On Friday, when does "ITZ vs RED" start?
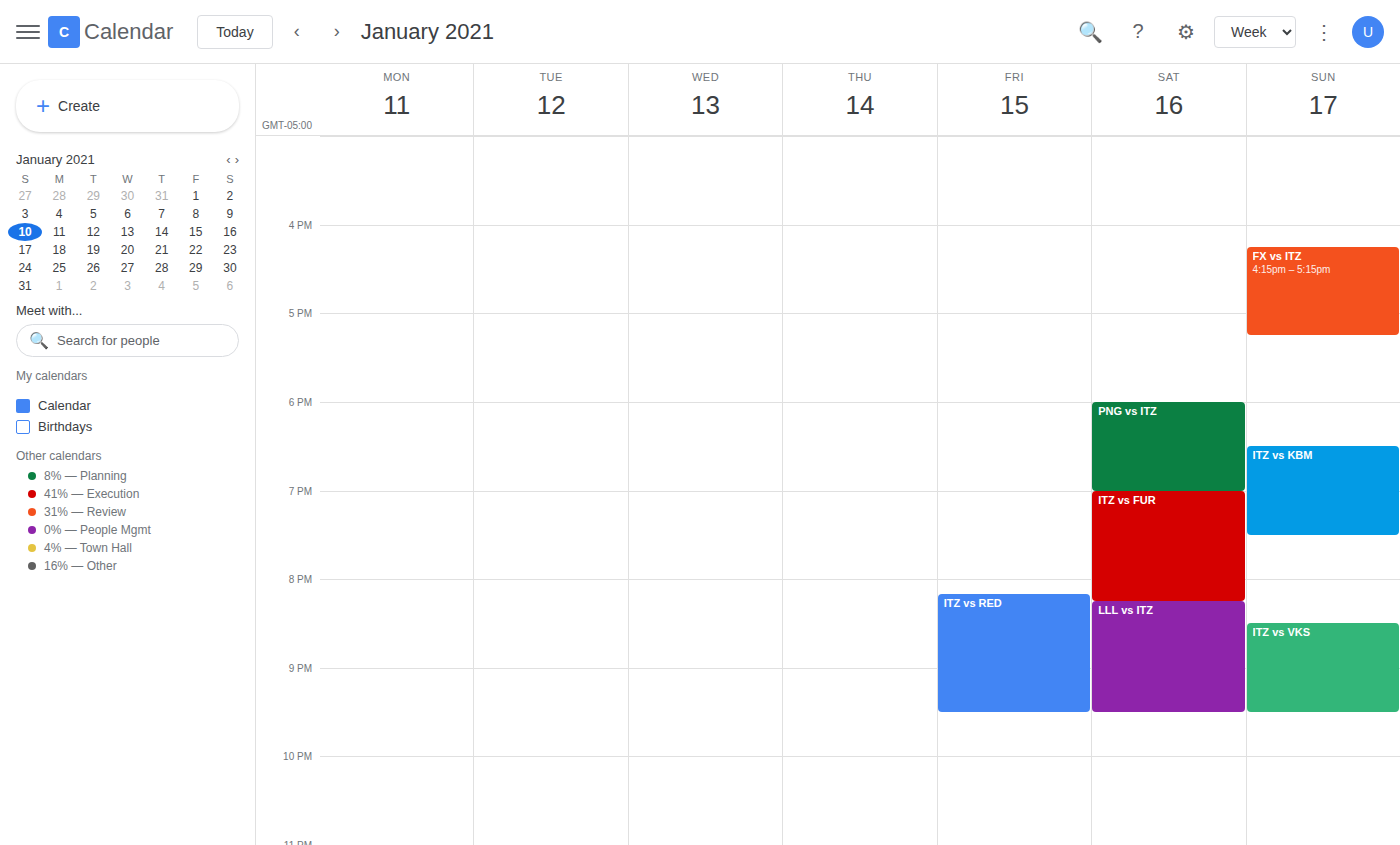
8:10 PM